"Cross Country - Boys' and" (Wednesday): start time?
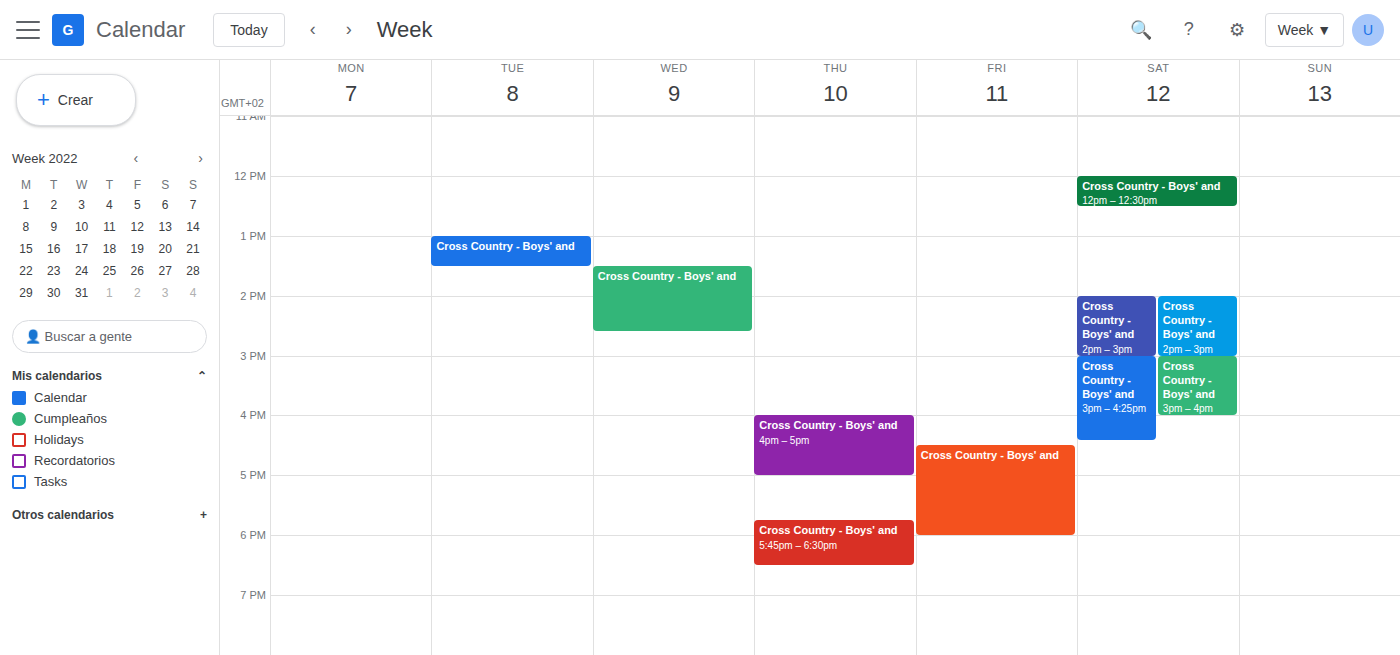
13:30